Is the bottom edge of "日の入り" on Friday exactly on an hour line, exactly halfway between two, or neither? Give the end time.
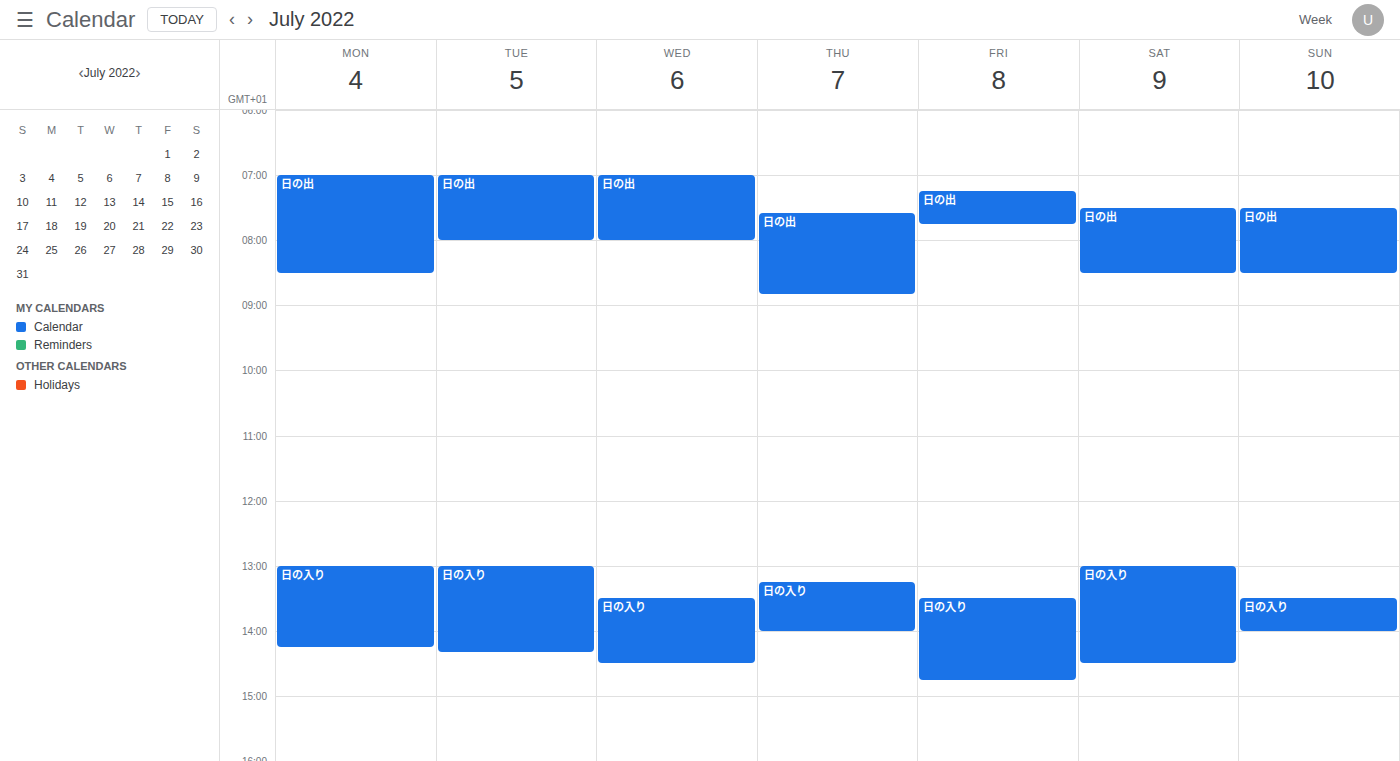
2:45 PM -- neither: three quarters of the way from the 2 PM line to the 3 PM line.